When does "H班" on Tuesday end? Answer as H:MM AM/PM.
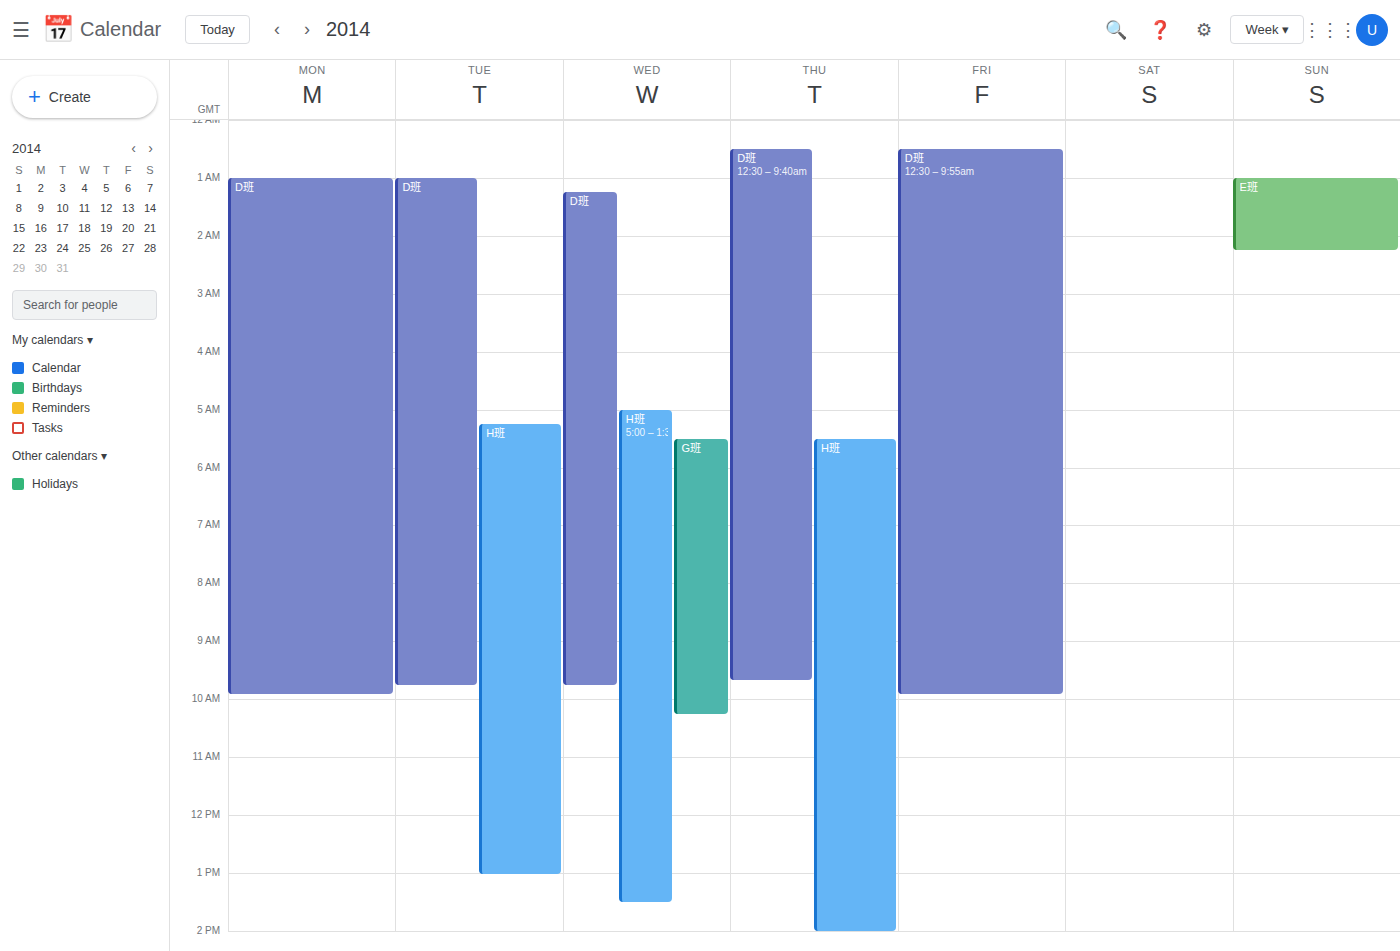
1:00 PM